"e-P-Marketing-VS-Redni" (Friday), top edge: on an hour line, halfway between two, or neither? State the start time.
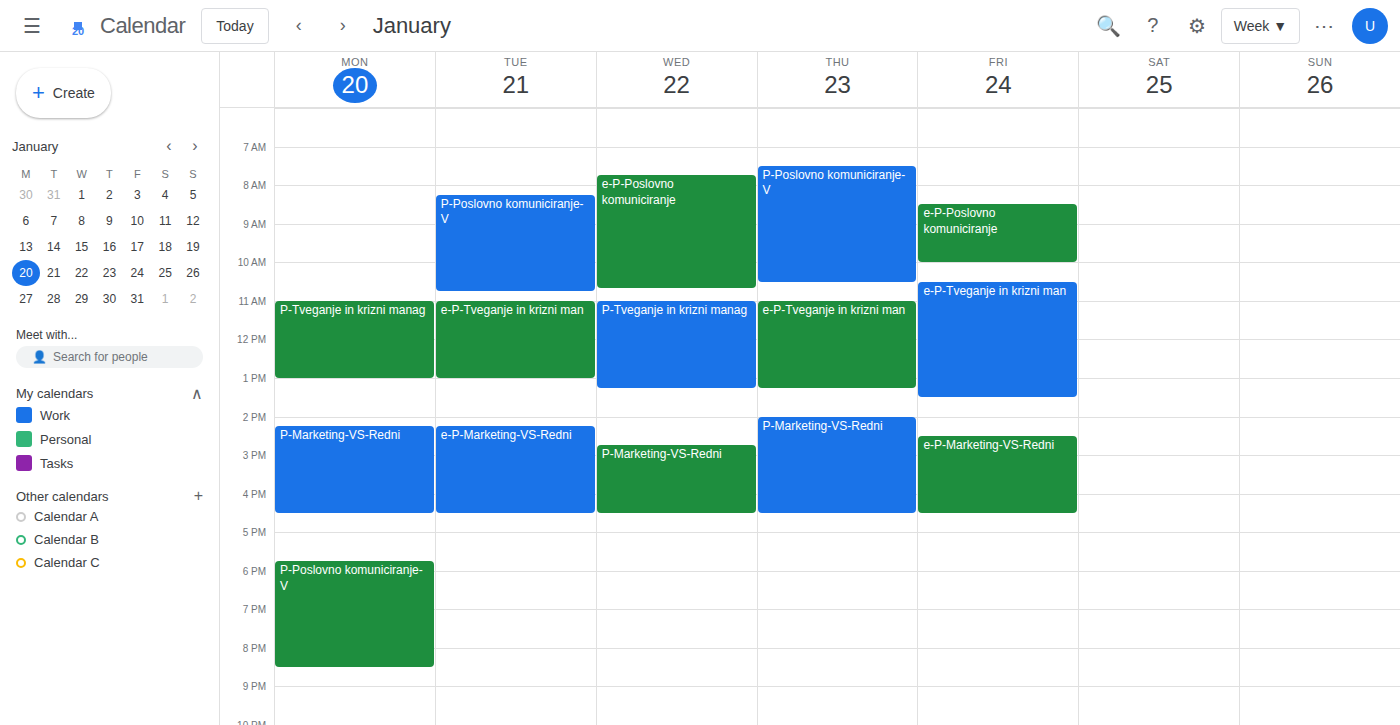
14:30 -- halfway between the 14:00 and 15:00 lines.